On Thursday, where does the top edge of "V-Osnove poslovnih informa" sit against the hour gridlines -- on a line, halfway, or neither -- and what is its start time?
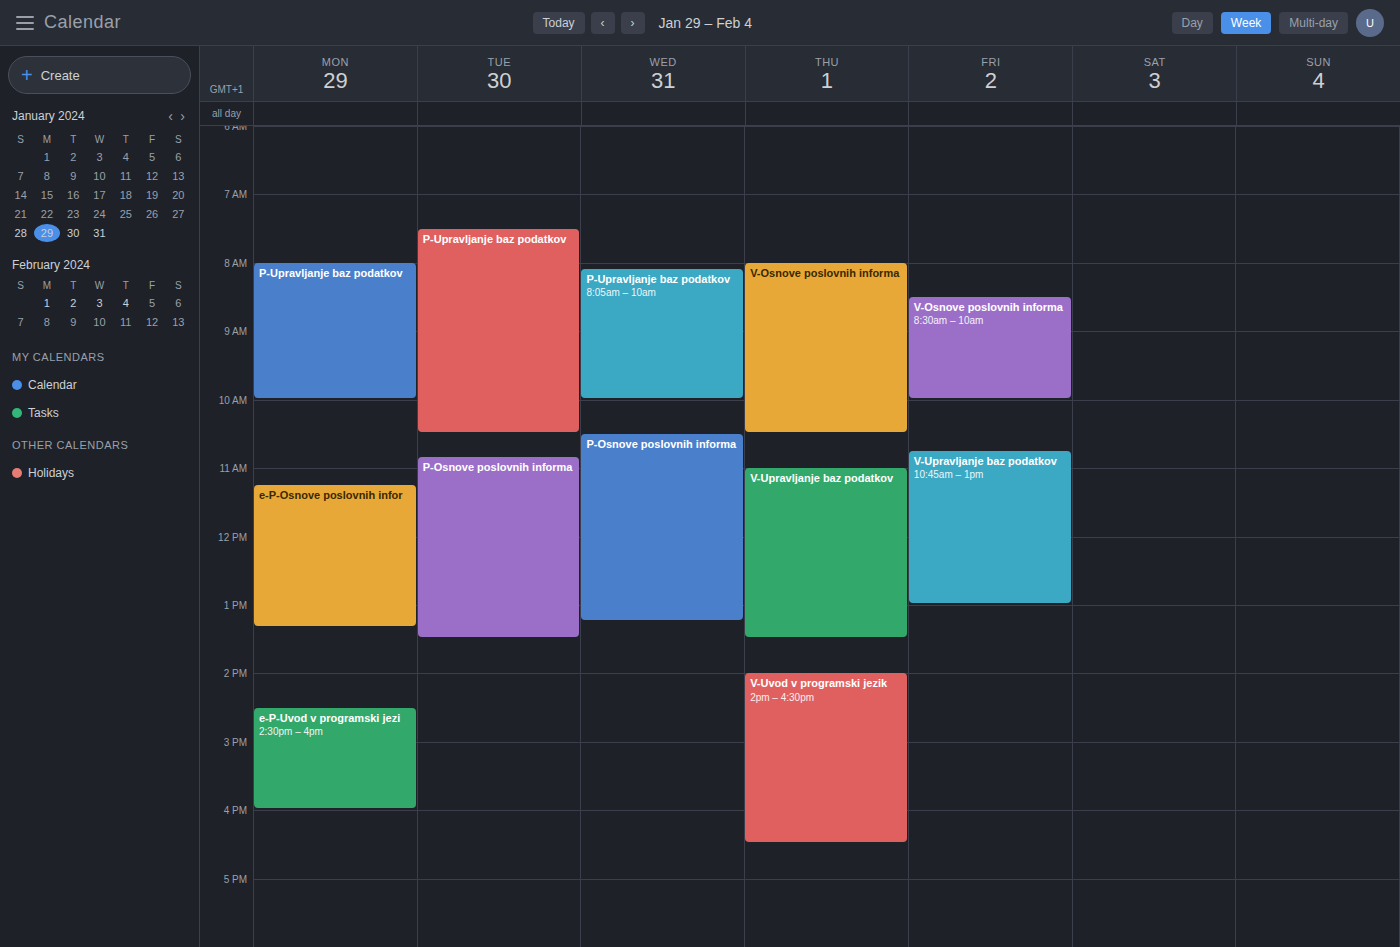
8:00 AM -- exactly on the 8 AM line.